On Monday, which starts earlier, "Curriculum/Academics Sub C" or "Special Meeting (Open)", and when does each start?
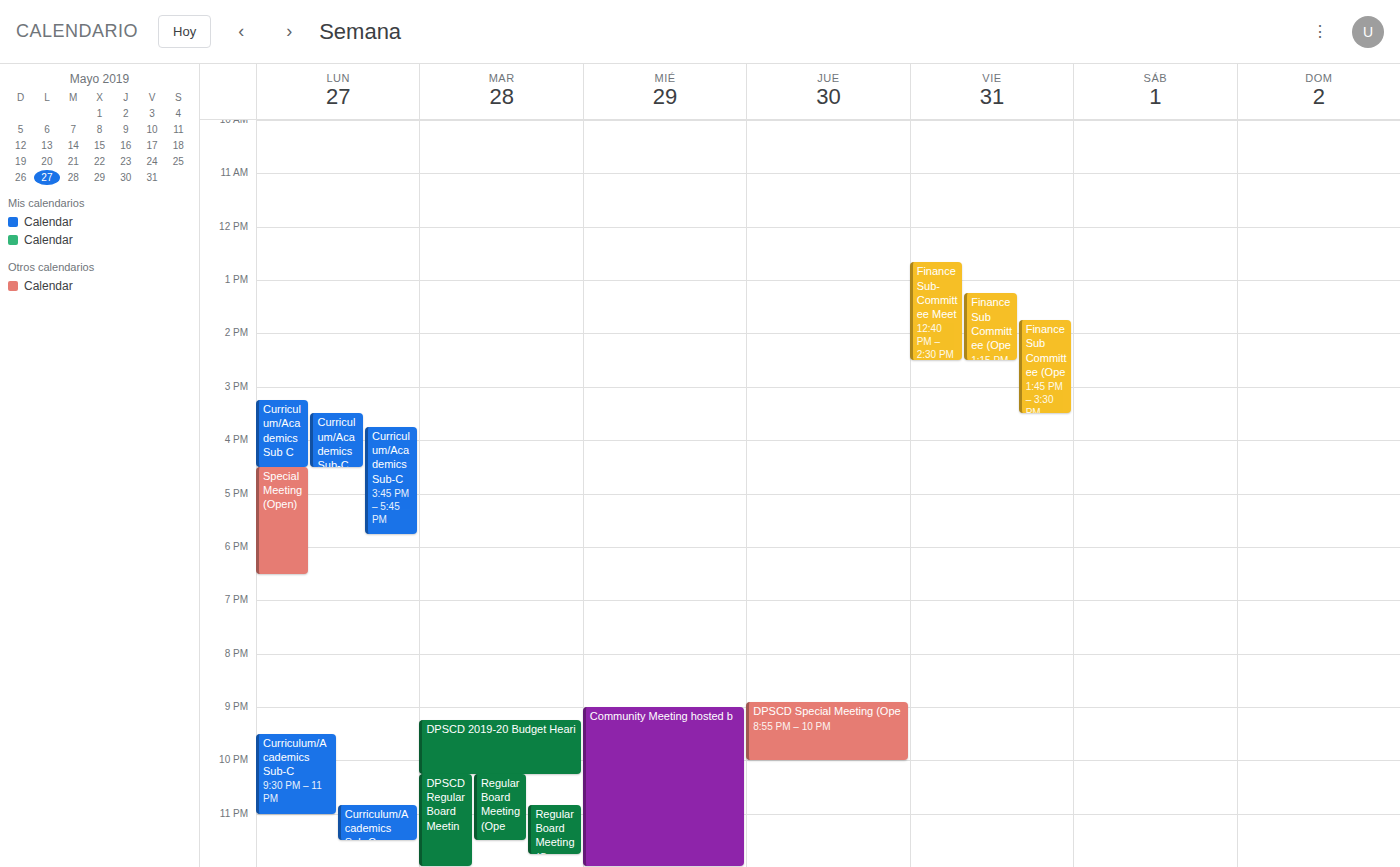
"Curriculum/Academics Sub C" 3:15 PM; "Special Meeting (Open)" 4:30 PM.